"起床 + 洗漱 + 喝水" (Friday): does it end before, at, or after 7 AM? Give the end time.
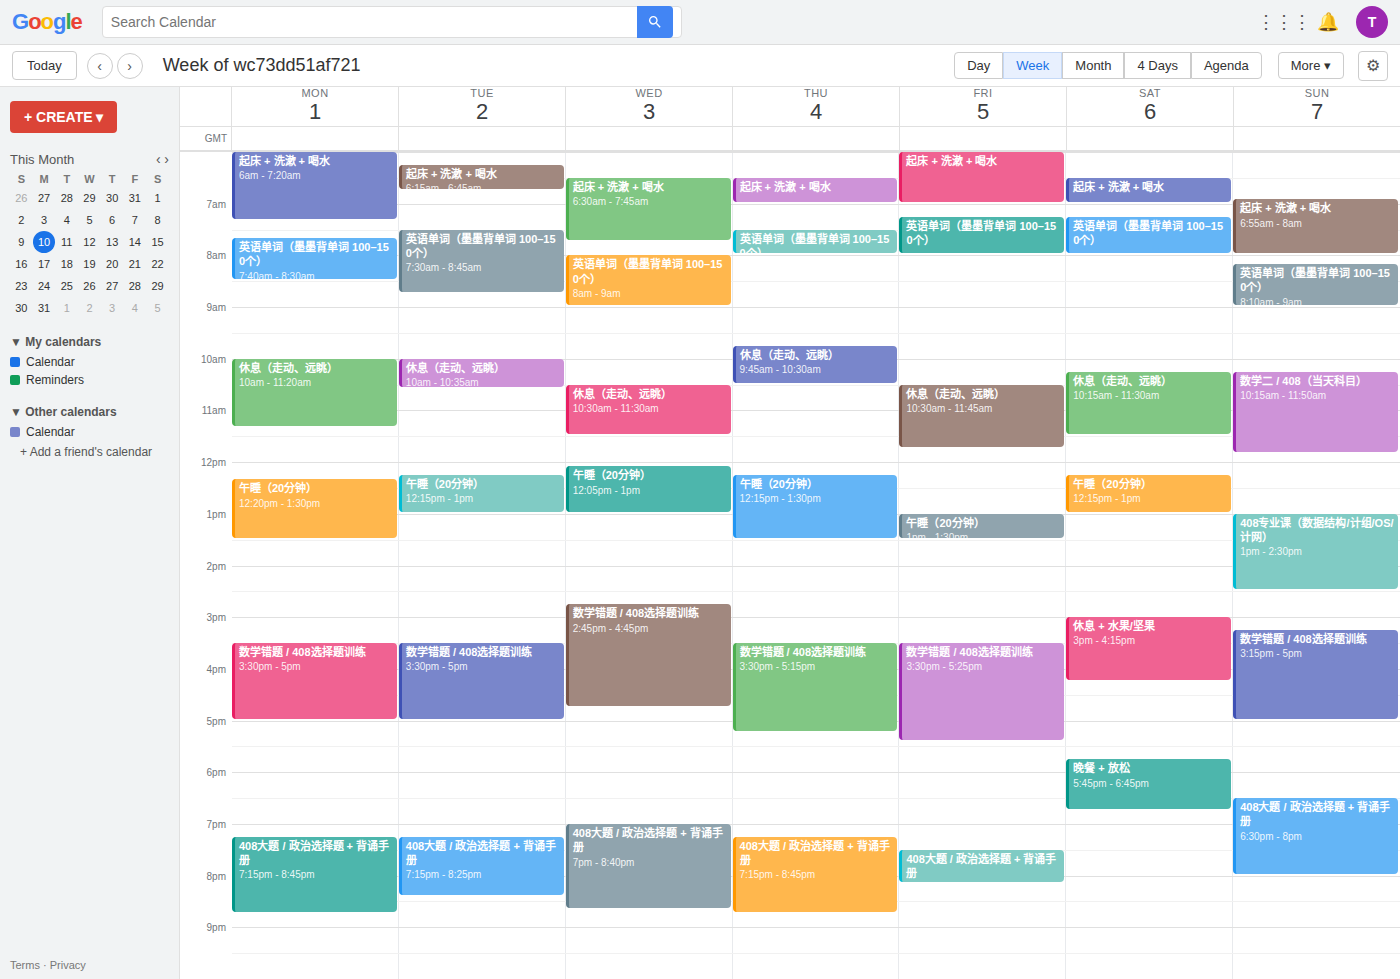
7:00 AM -- exactly at 7 AM, on the 7 AM line.